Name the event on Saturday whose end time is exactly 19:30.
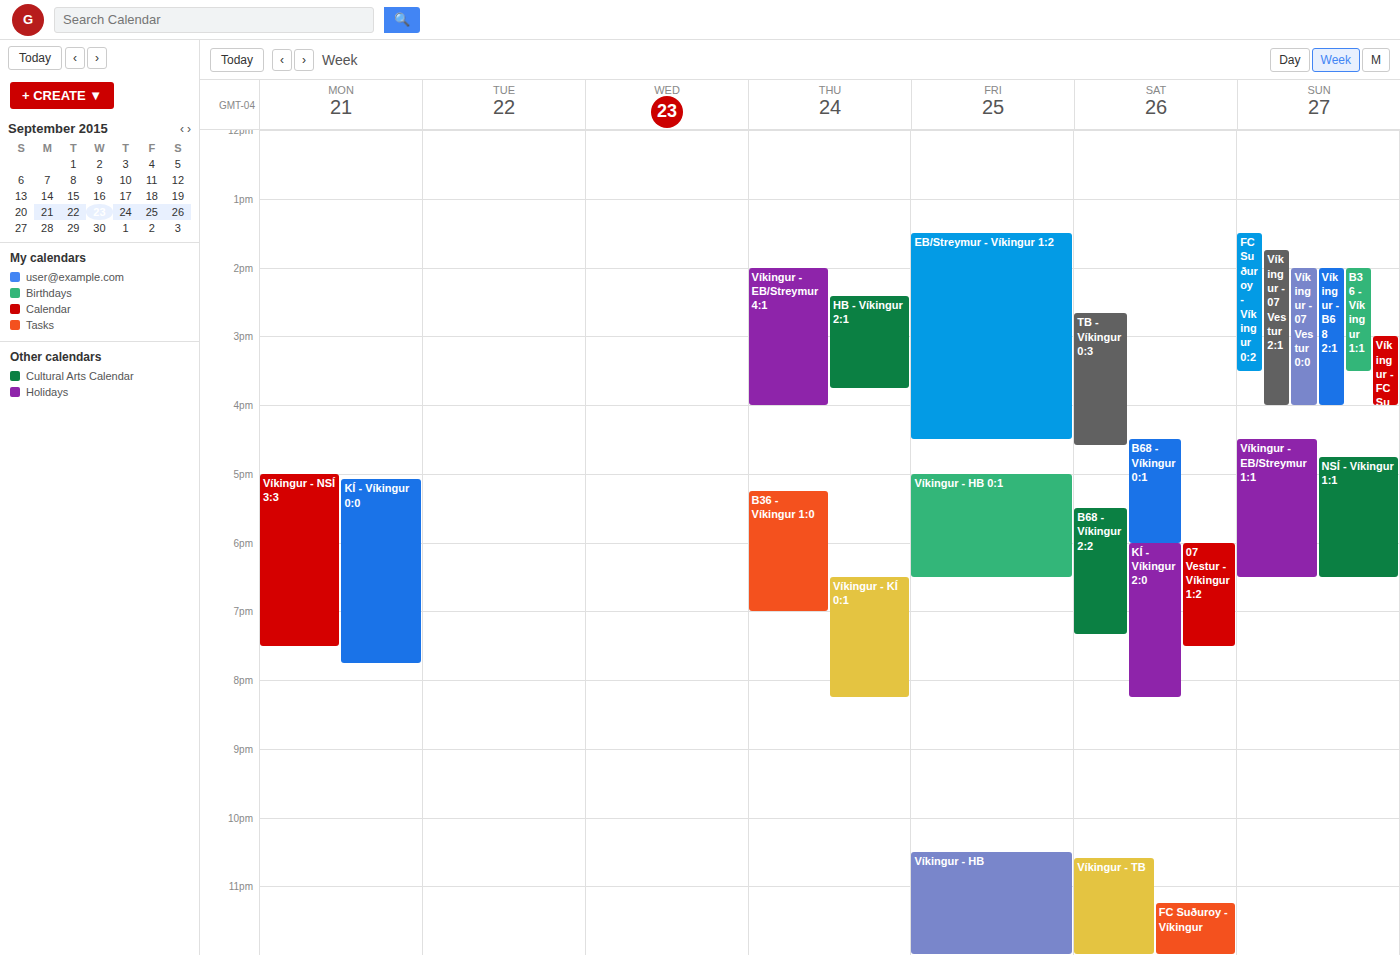
"07 Vestur - Víkingur 1:2"